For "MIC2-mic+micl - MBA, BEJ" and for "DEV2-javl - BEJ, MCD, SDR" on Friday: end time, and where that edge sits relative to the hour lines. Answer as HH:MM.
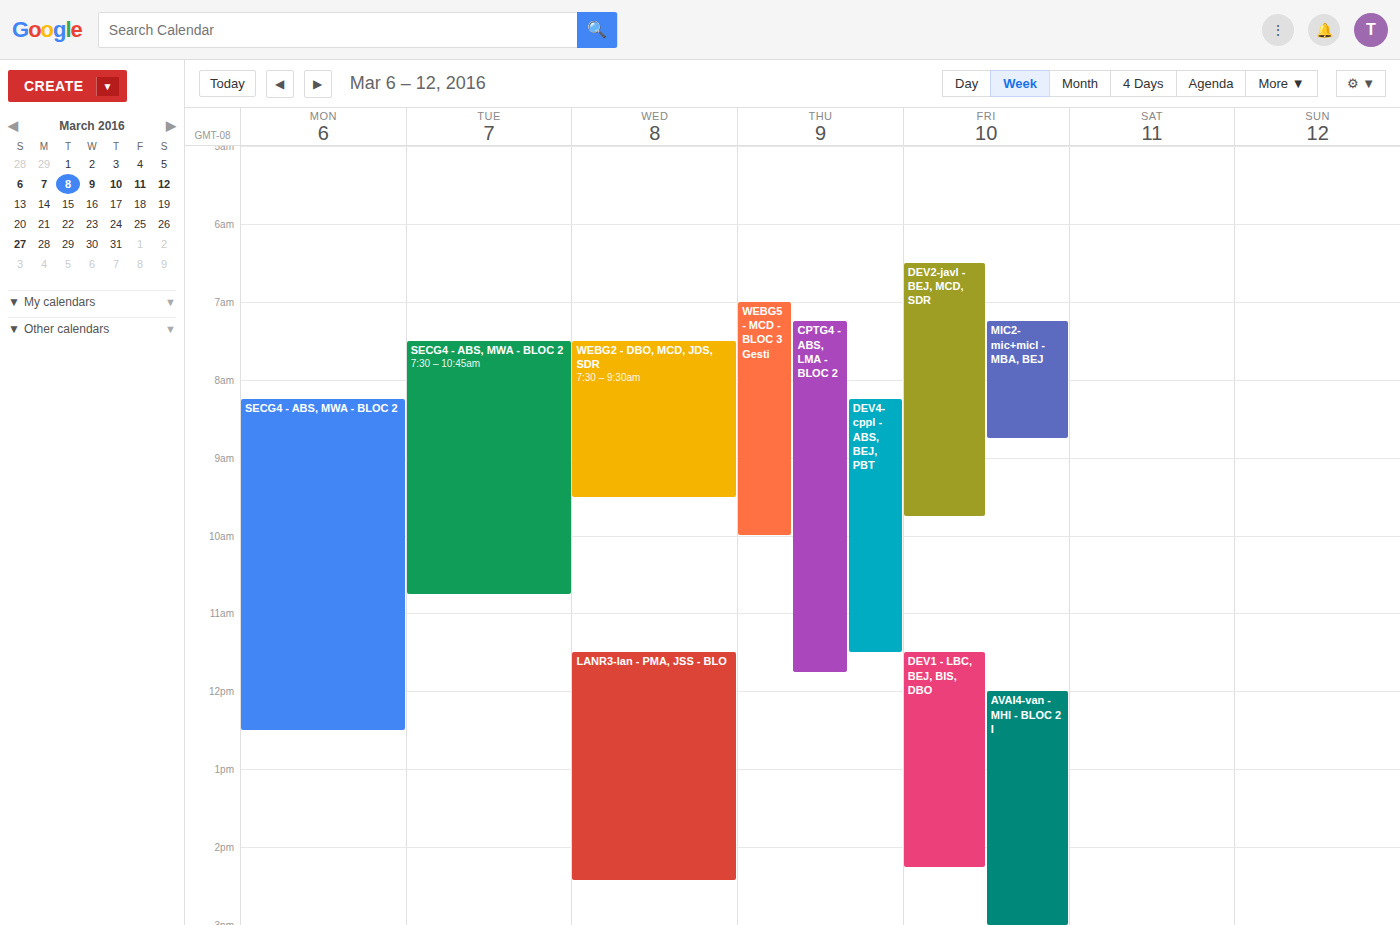
"MIC2-mic+micl - MBA, BEJ": 08:45, neither: three quarters of the way from the 08:00 line to the 09:00 line. "DEV2-javl - BEJ, MCD, SDR": 09:45, neither: three quarters of the way from the 09:00 line to the 10:00 line.